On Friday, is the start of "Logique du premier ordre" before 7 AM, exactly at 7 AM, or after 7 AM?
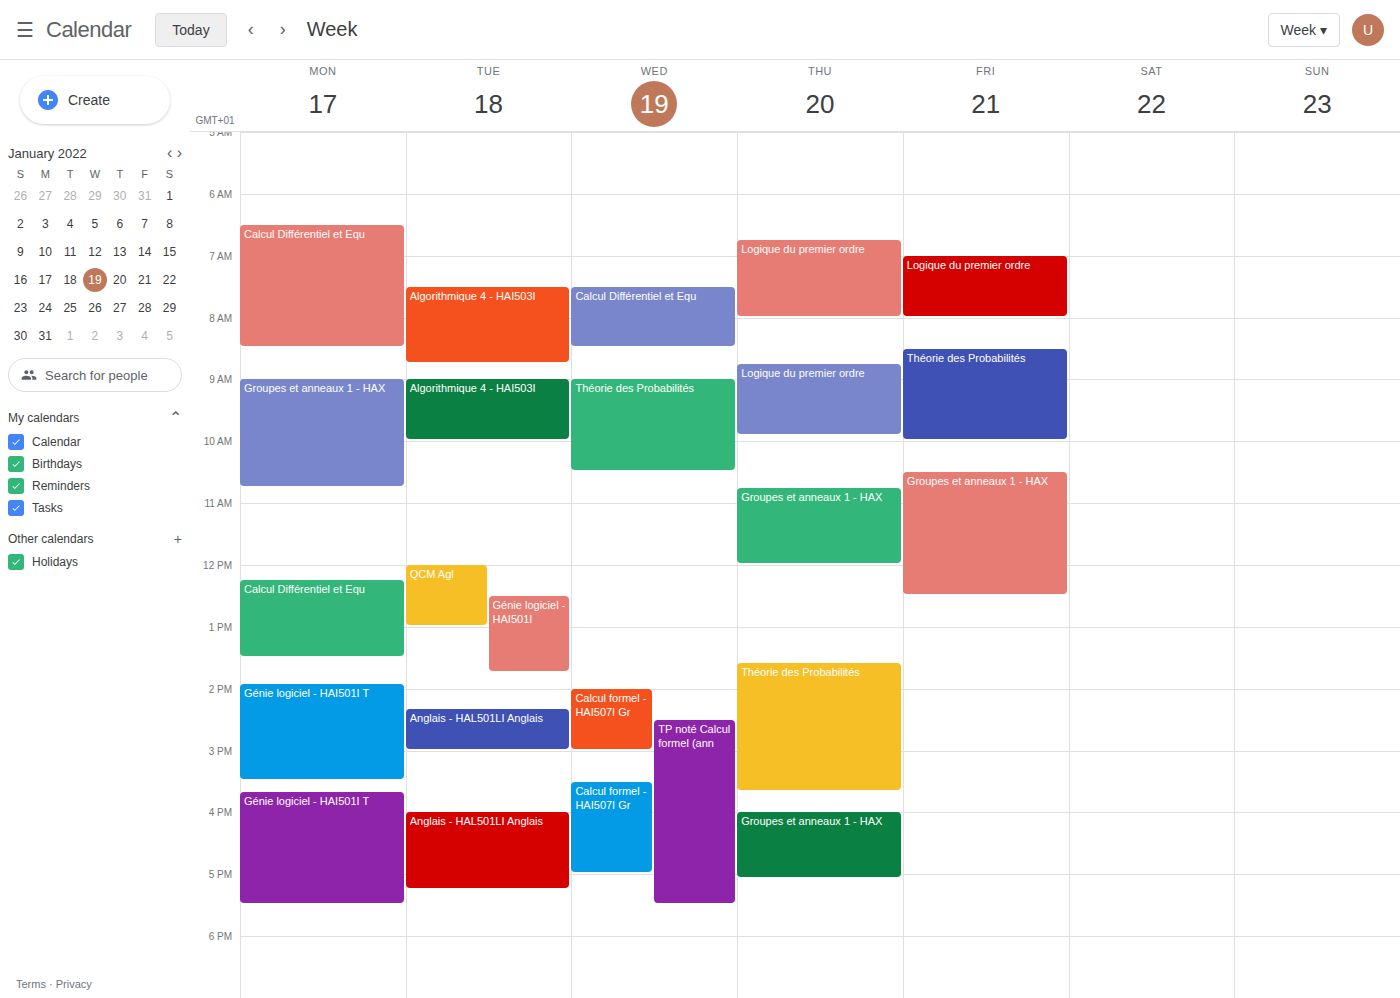
7:00 AM -- exactly at 7 AM, on the 7 AM line.